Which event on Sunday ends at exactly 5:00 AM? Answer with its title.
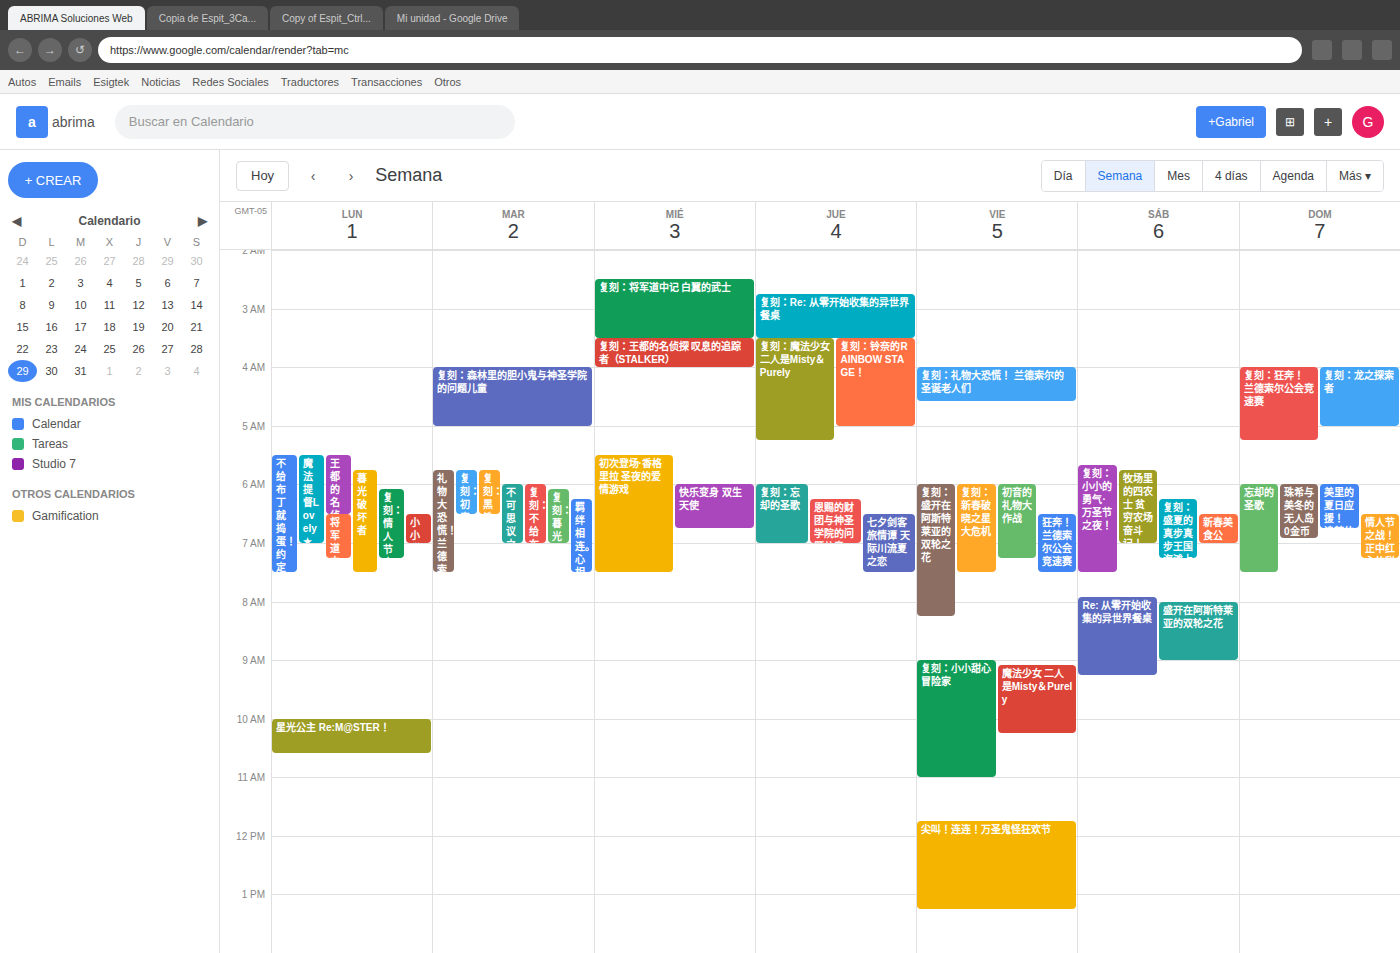
"复刻：龙之探索者"